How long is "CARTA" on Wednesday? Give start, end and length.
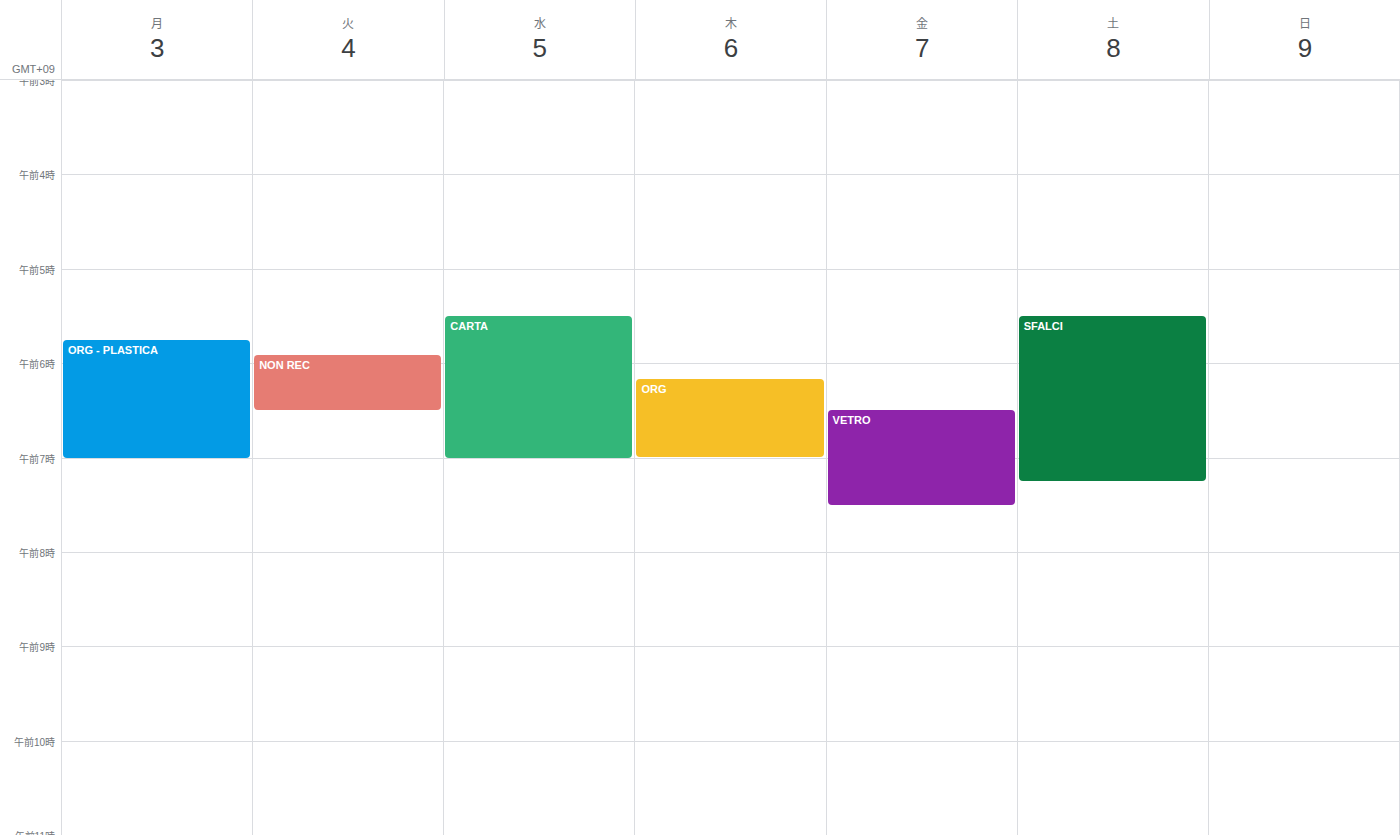
5:30 AM to 7:00 AM, 1 hour 30 minutes